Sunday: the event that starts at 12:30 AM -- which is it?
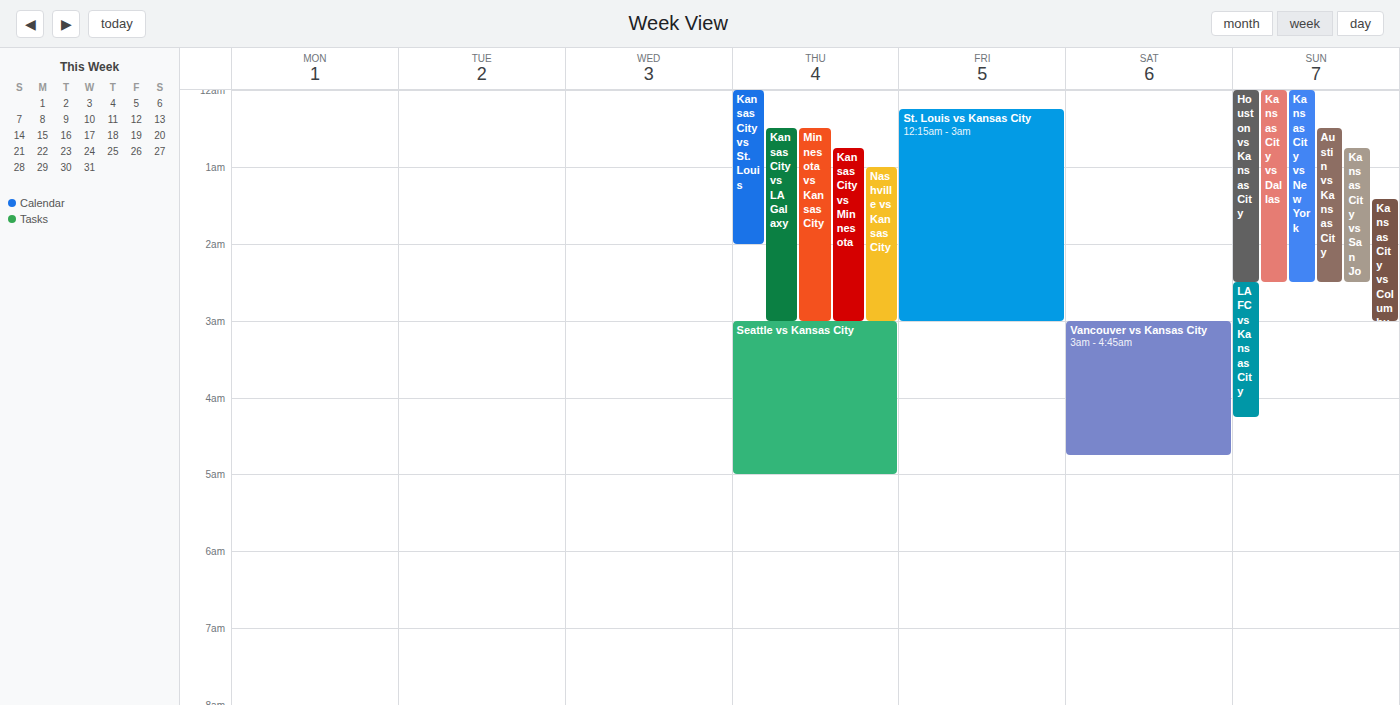
"Austin vs Kansas City"